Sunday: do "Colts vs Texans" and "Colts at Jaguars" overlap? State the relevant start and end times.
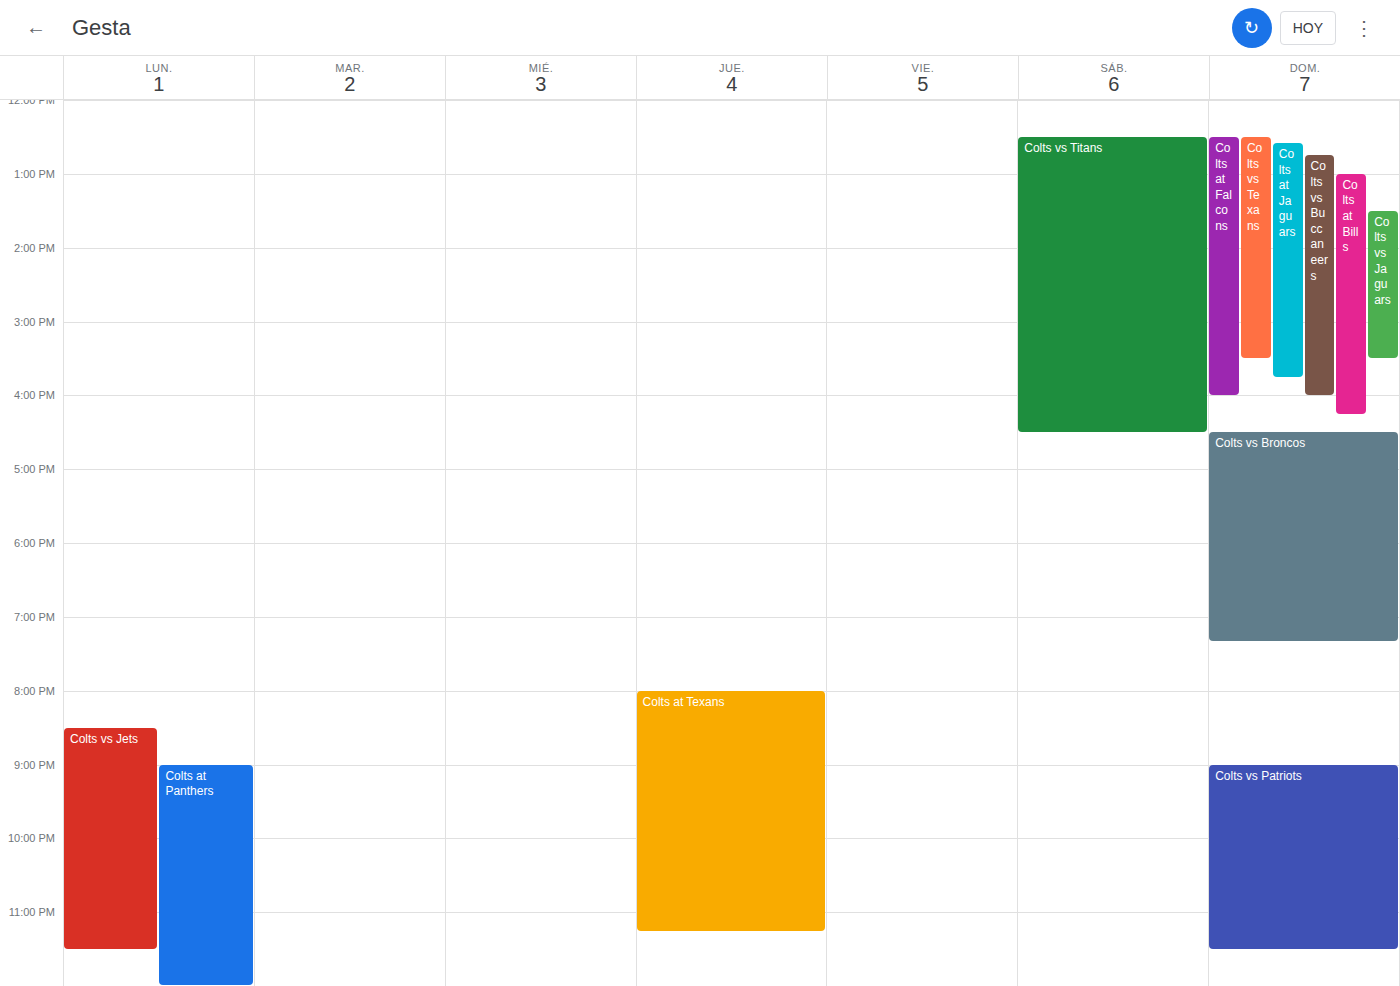
"Colts at Jaguars" starts at 12:35, before "Colts vs Texans" ends at 15:30 -- they overlap.